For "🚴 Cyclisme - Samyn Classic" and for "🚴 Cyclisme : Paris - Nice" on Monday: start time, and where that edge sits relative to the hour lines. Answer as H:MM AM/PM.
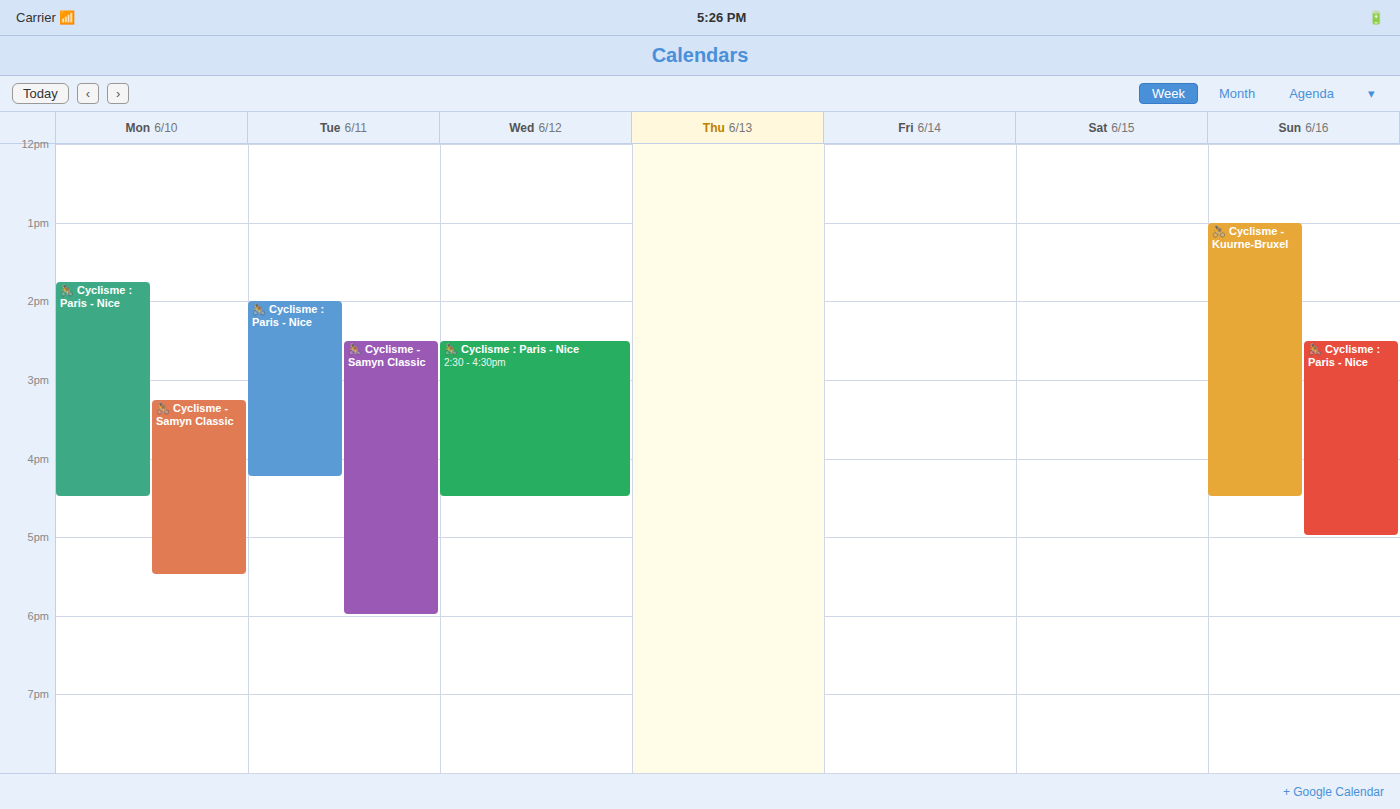
"🚴 Cyclisme - Samyn Classic": 3:15 PM, neither: a quarter of the way from the 3 PM line to the 4 PM line. "🚴 Cyclisme : Paris - Nice": 1:45 PM, neither: three quarters of the way from the 1 PM line to the 2 PM line.